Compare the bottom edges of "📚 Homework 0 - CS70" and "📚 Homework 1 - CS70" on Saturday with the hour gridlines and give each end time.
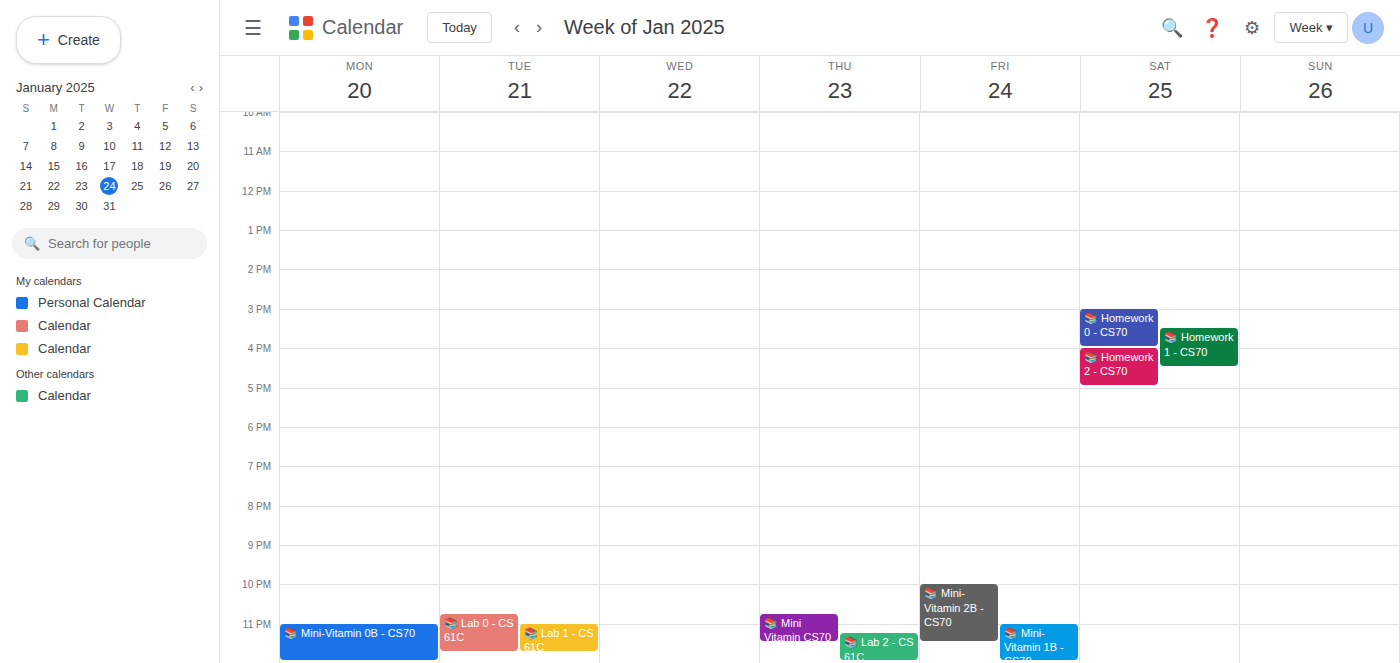
"📚 Homework 0 - CS70": 16:00, exactly on the 16:00 line. "📚 Homework 1 - CS70": 16:30, halfway between the 16:00 and 17:00 lines.